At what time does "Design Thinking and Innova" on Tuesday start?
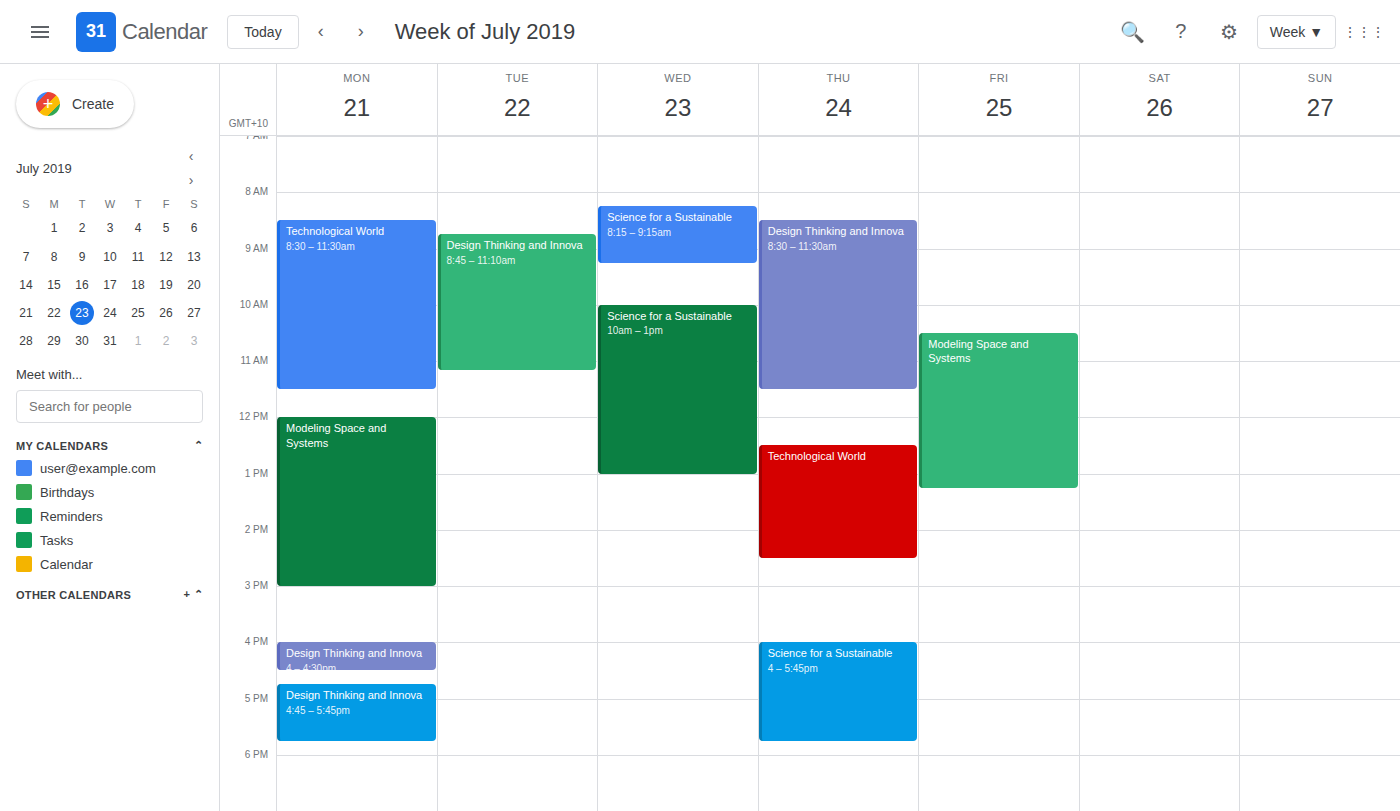
8:45 AM